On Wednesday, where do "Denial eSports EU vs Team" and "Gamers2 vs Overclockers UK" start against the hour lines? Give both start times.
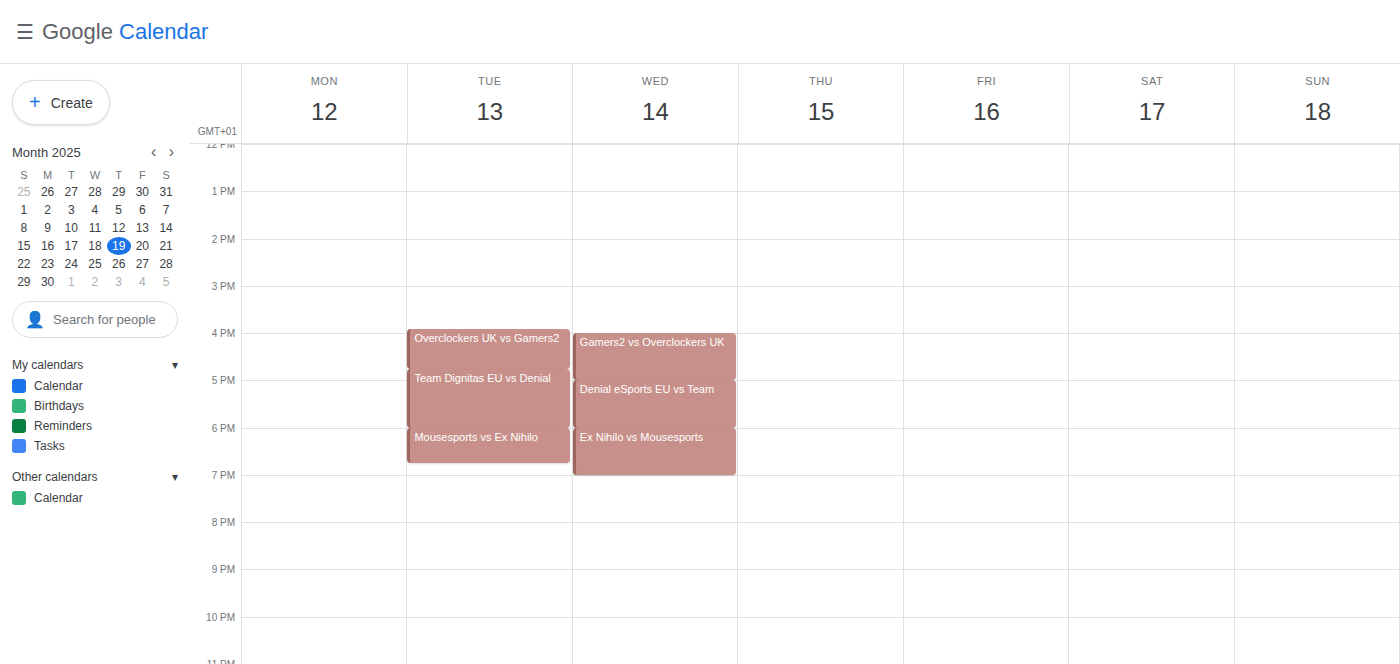
"Denial eSports EU vs Team": 5:00 PM, exactly on the 5 PM line. "Gamers2 vs Overclockers UK": 4:00 PM, exactly on the 4 PM line.